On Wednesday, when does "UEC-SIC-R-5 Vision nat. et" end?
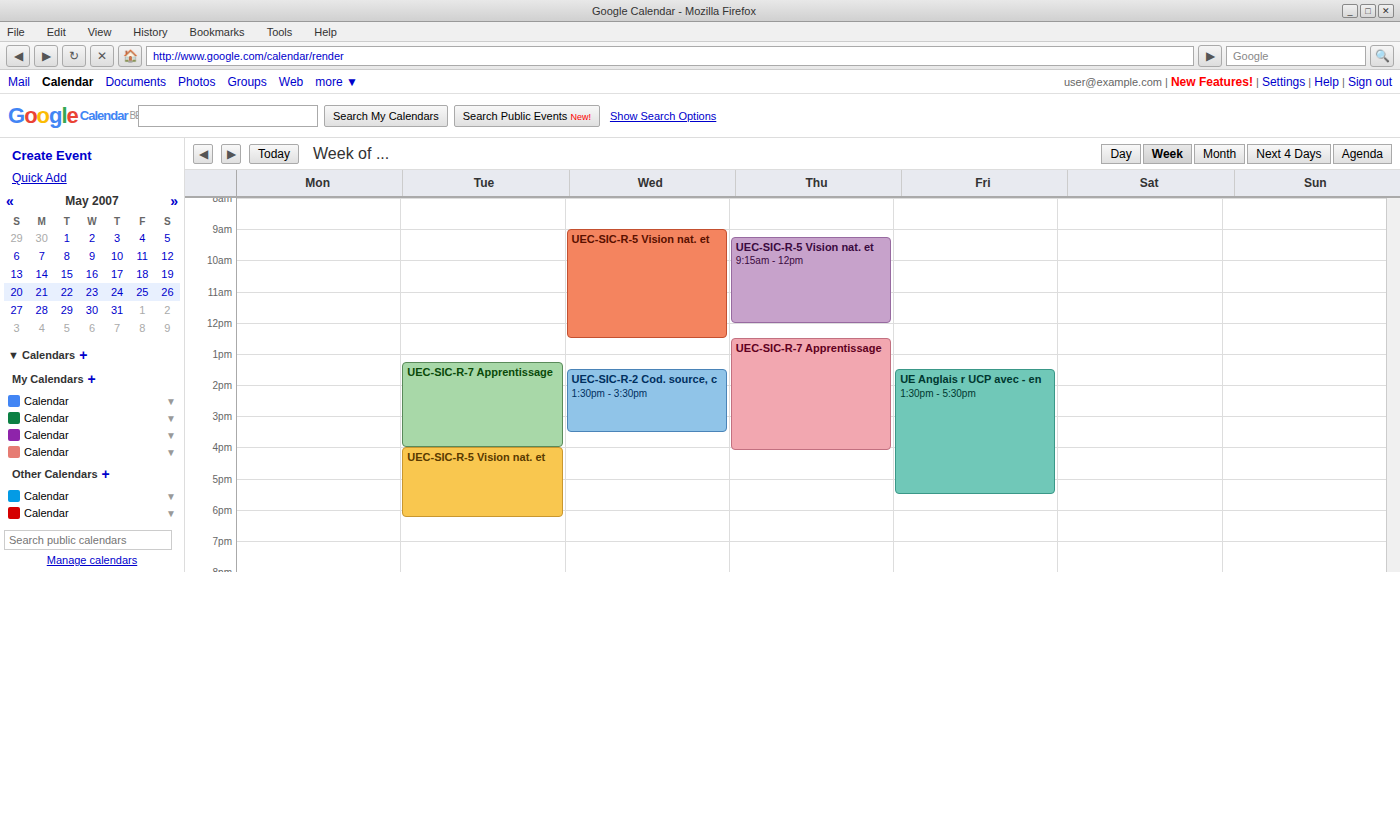
12:30 PM